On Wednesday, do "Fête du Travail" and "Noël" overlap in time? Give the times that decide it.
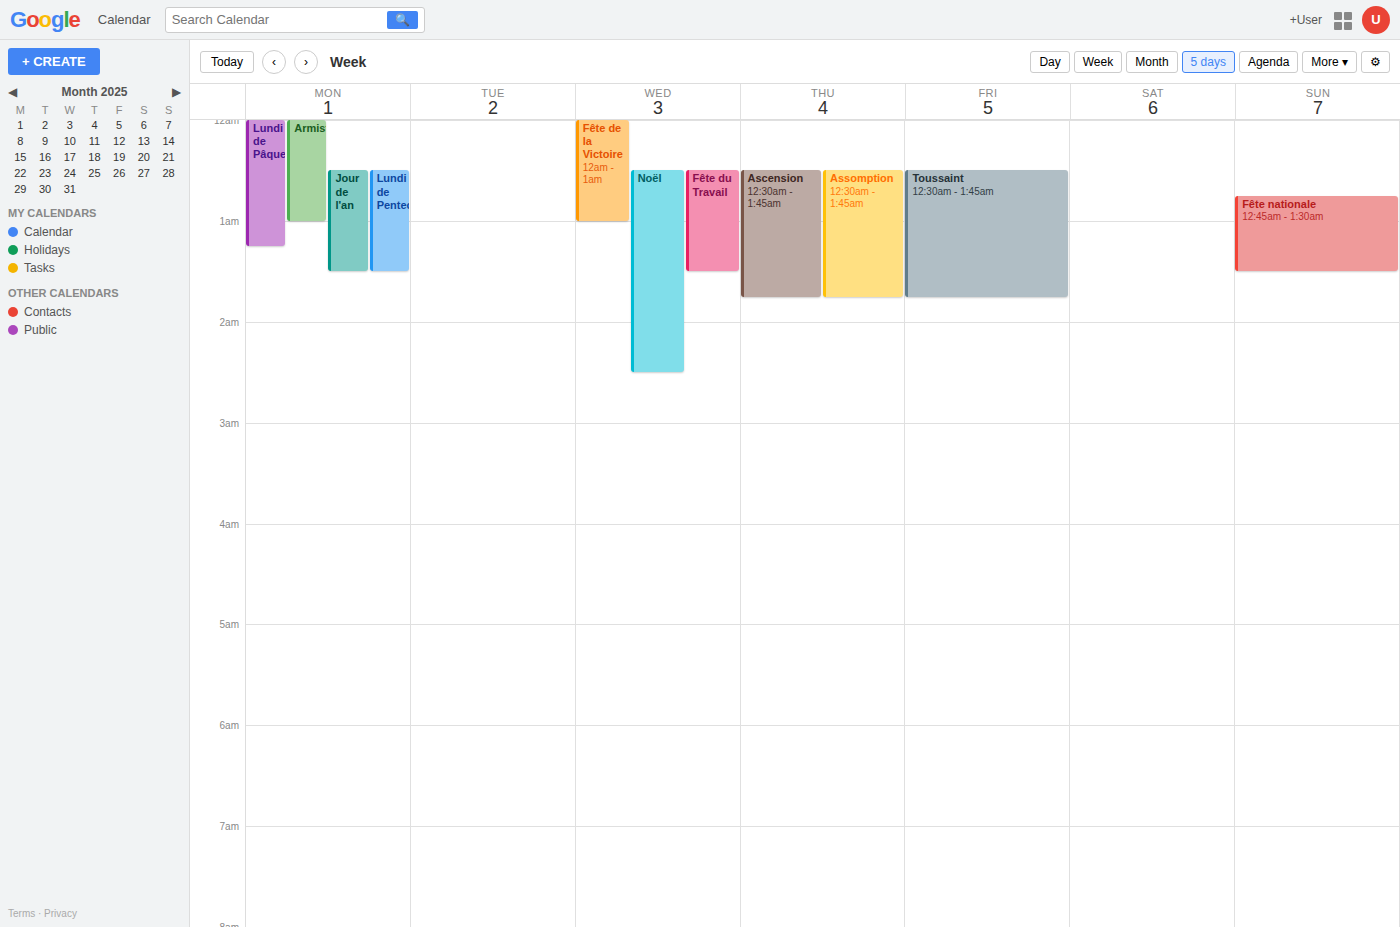
"Fête du Travail" runs 12:30 AM to 1:30 AM, inside "Noël" -- they overlap.